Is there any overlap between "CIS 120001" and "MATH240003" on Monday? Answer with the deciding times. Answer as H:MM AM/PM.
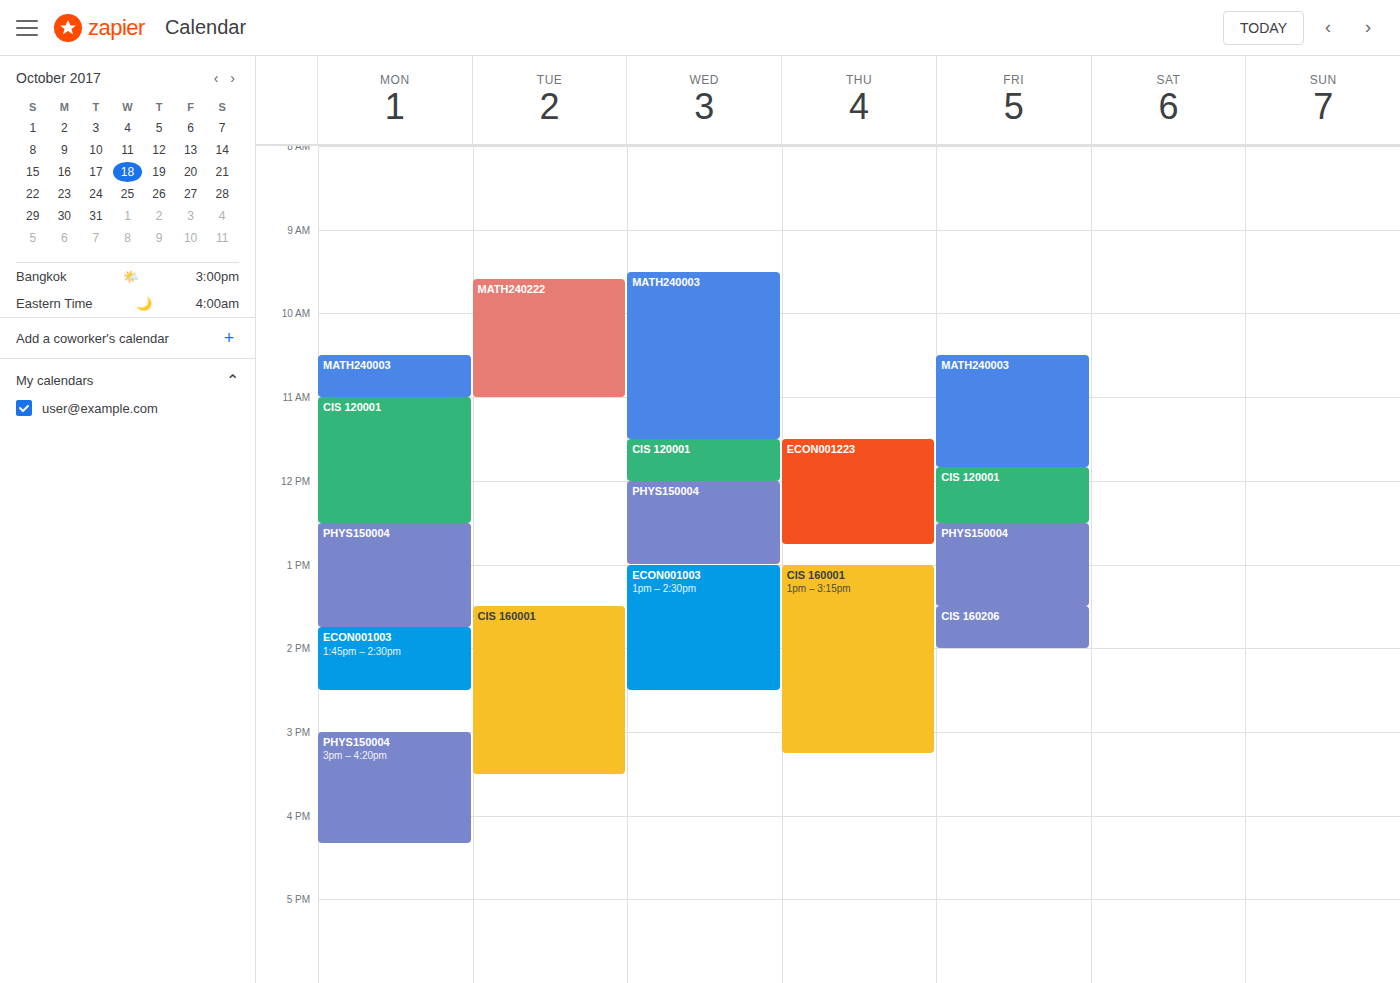
"MATH240003" ends at 11:00 AM, exactly when "CIS 120001" starts -- they touch but do not overlap.